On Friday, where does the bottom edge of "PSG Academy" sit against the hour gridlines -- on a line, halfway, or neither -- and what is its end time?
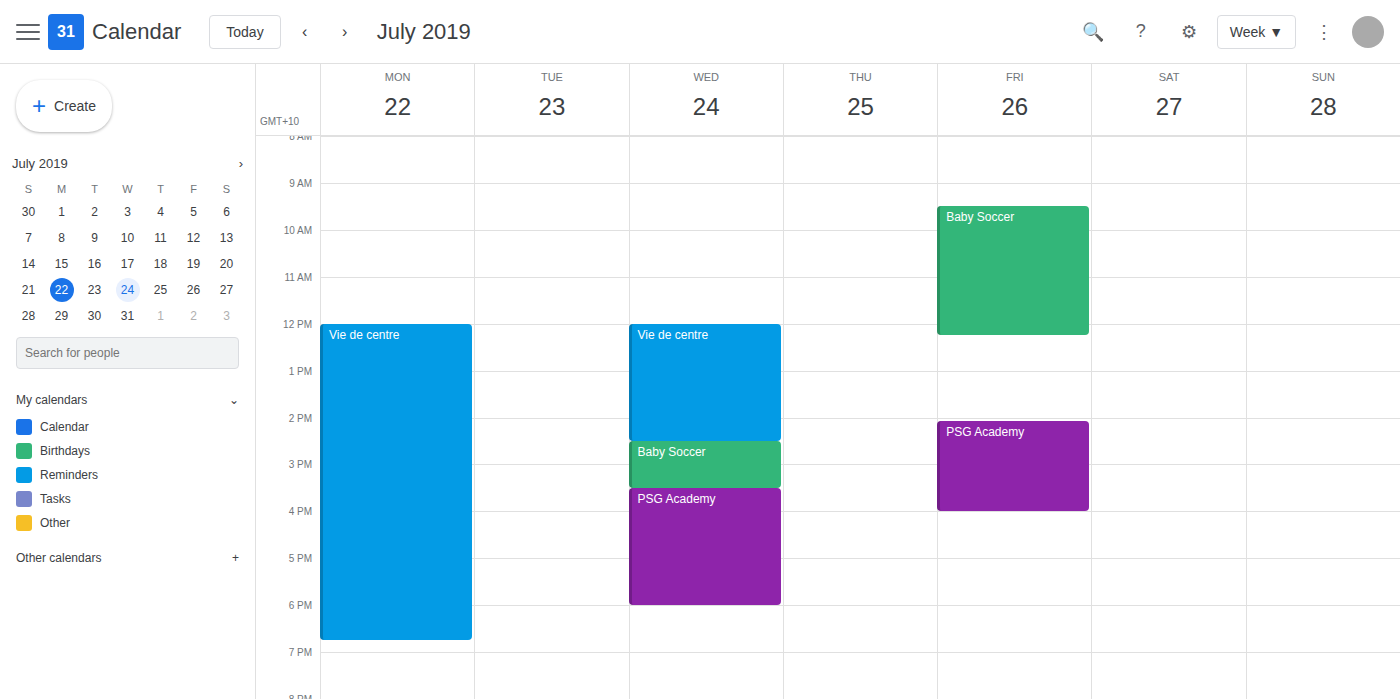
4:00 PM -- exactly on the 4 PM line.